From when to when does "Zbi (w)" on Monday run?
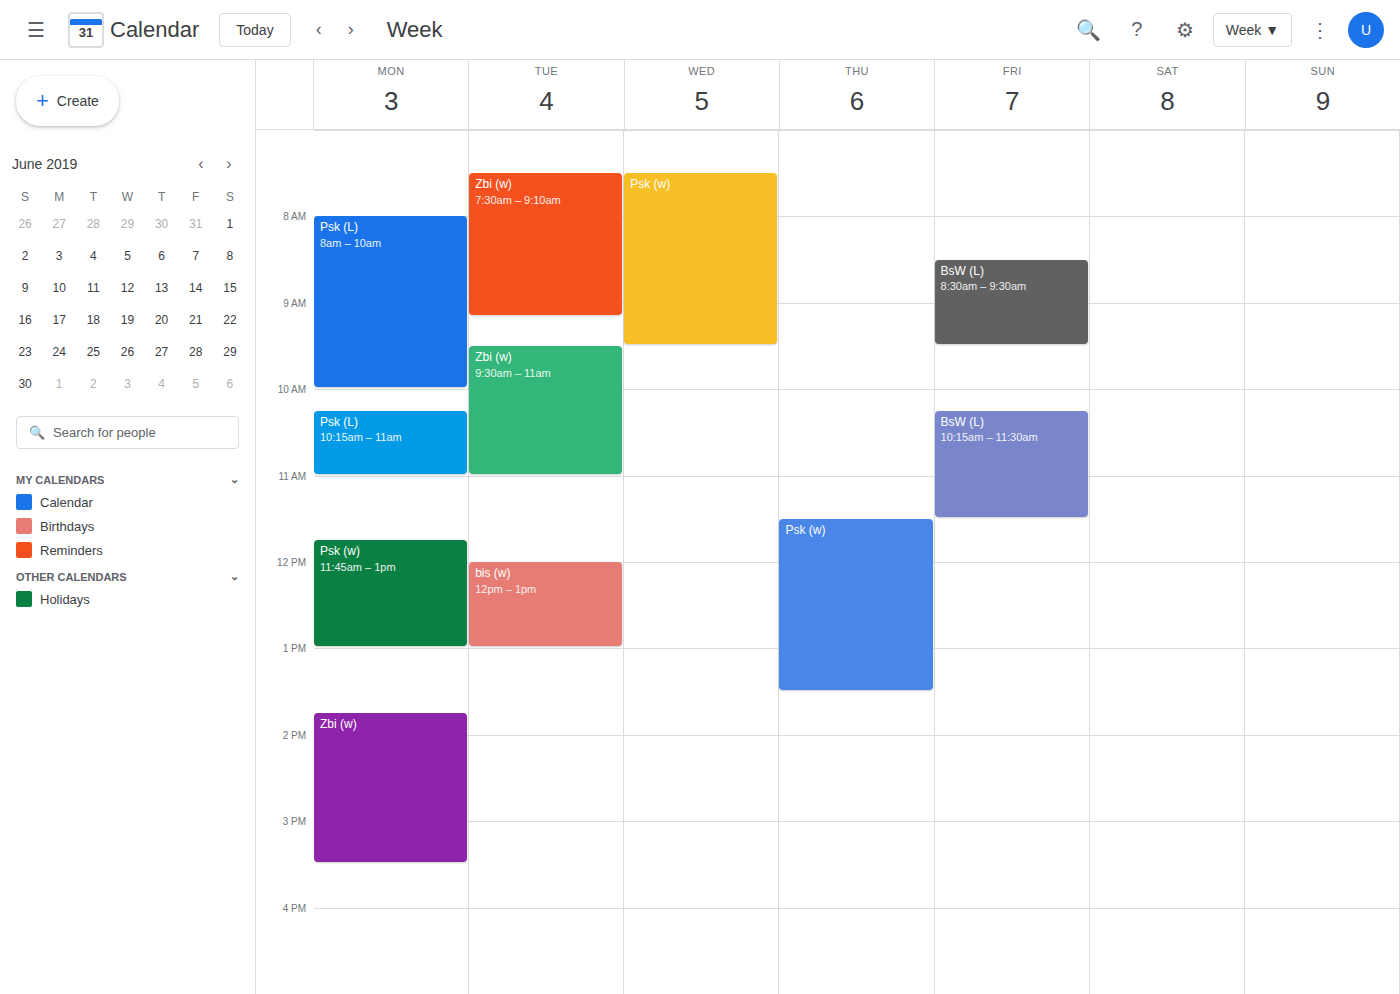
1:45 PM to 3:30 PM